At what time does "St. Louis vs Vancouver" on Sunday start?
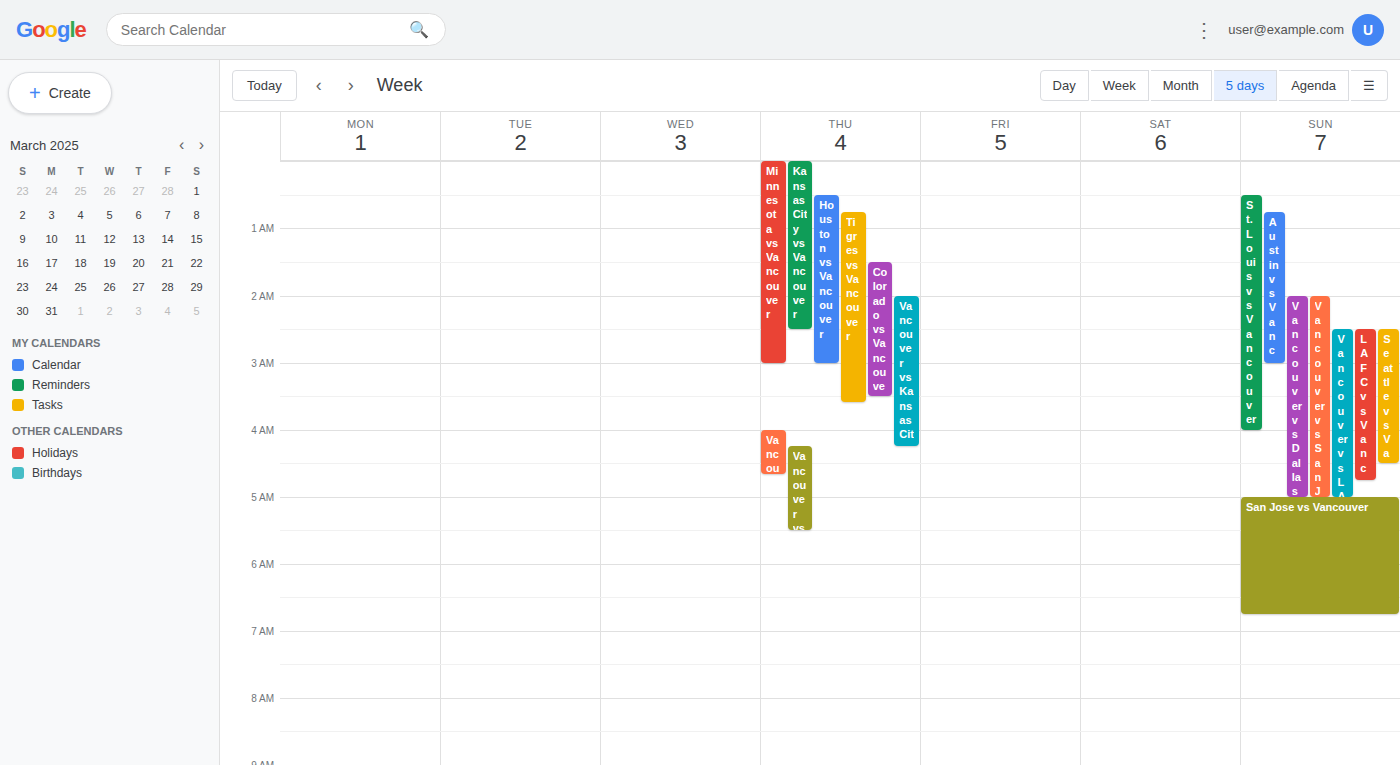
12:30 AM